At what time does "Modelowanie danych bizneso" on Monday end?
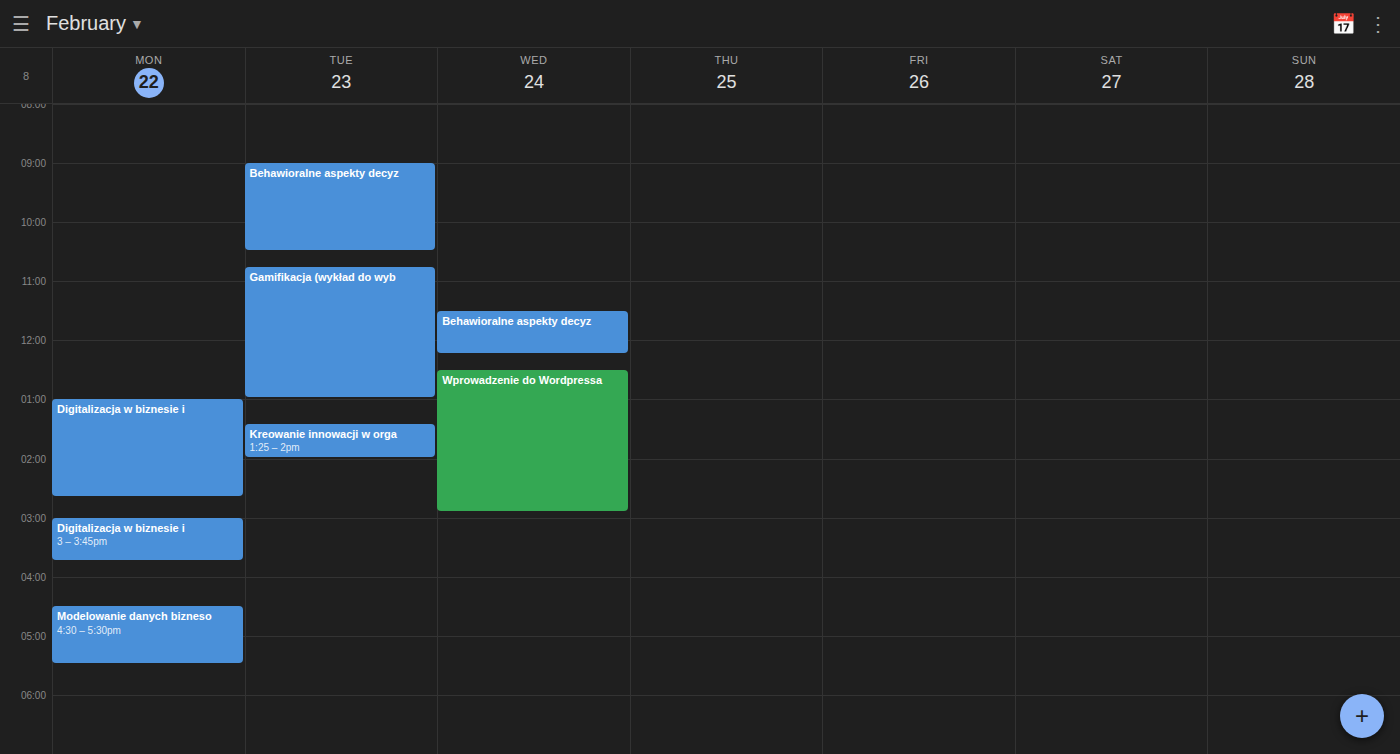
5:30 PM